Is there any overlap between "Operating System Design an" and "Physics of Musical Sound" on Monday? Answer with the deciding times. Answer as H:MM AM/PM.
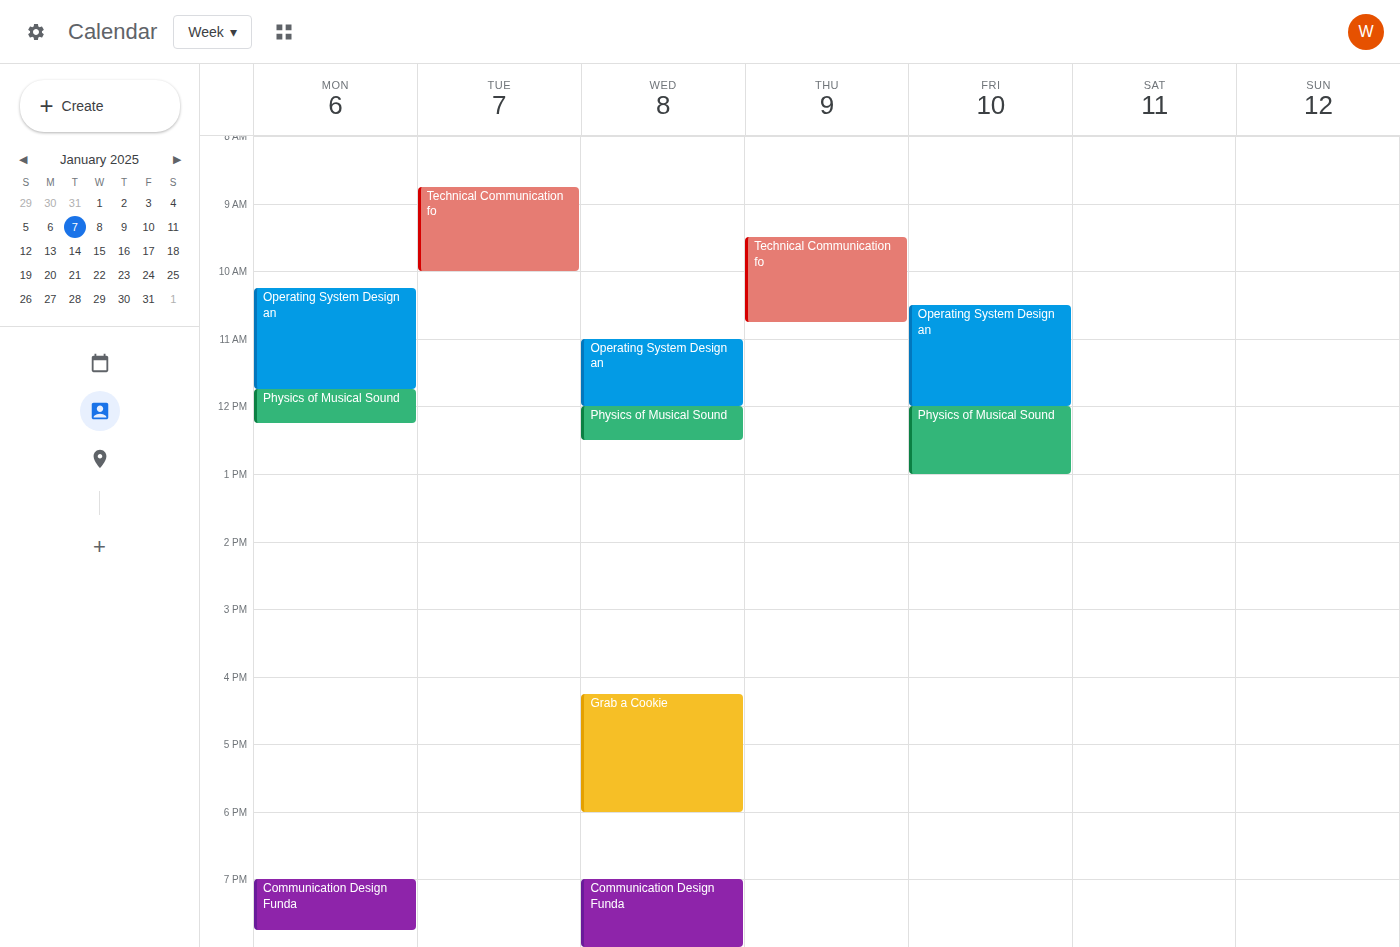
"Operating System Design an" ends at 11:45 AM, exactly when "Physics of Musical Sound" starts -- they touch but do not overlap.